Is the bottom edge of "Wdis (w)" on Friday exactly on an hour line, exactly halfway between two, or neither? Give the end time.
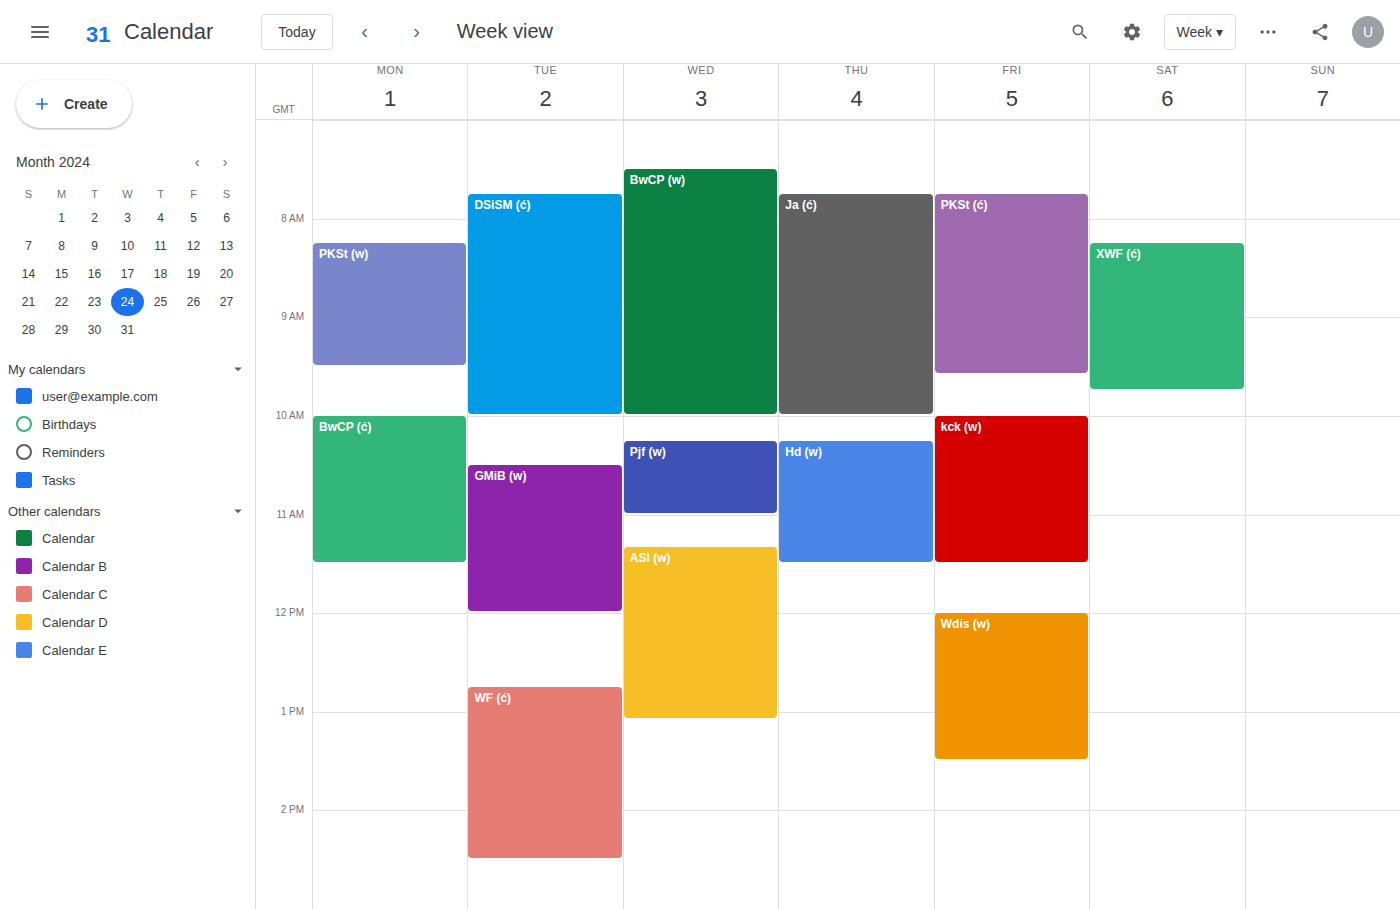
1:30 PM -- halfway between the 1 PM and 2 PM lines.